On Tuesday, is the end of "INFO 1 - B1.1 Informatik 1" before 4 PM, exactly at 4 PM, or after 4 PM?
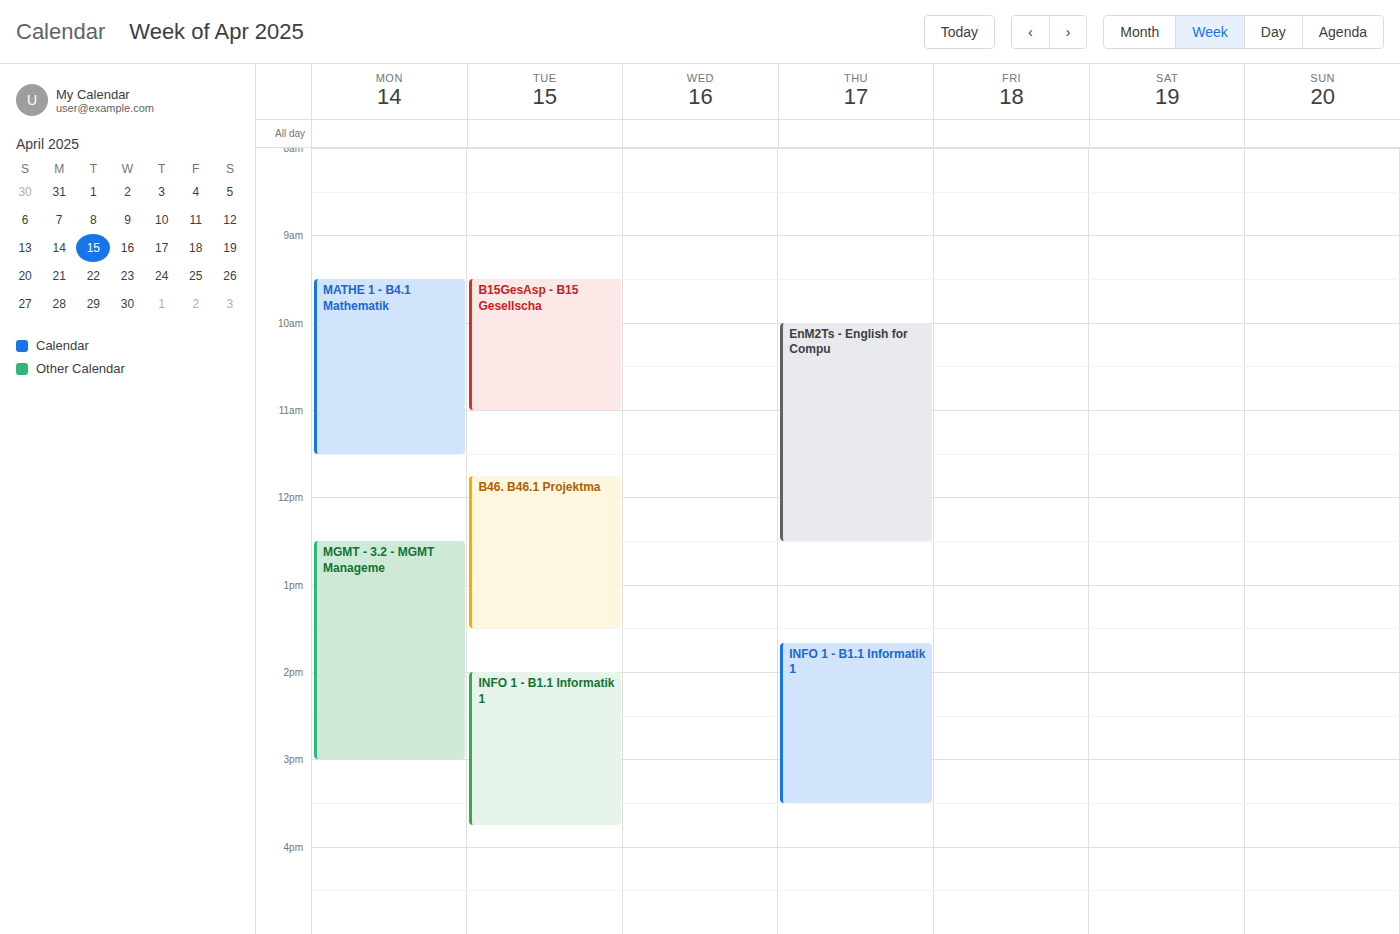
3:45 PM -- before 4 PM, 15 minutes above the 4 PM line.